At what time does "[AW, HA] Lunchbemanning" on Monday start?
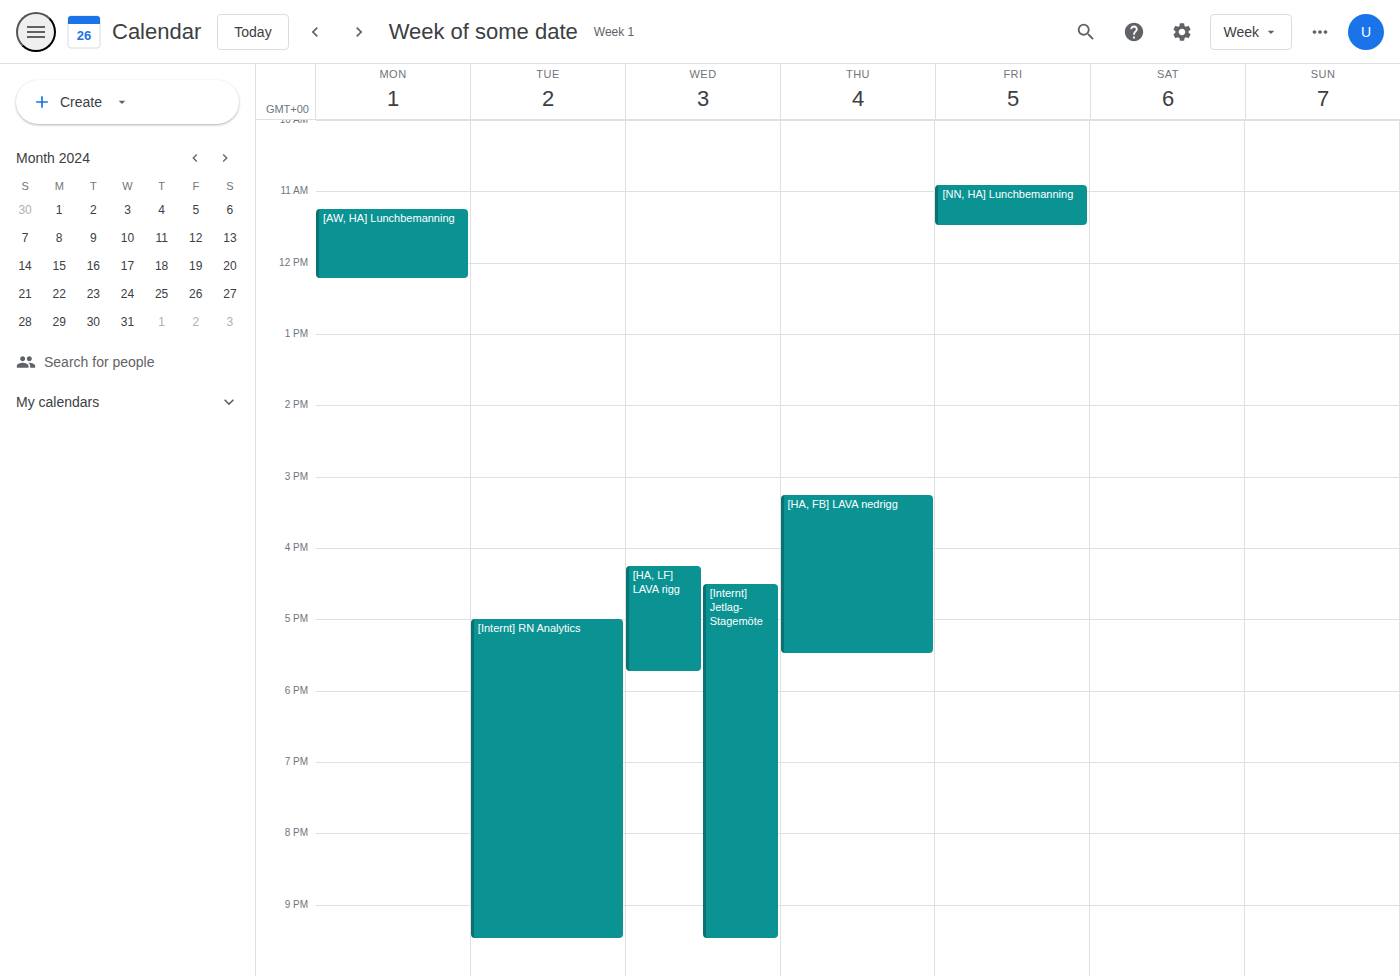
11:15 AM